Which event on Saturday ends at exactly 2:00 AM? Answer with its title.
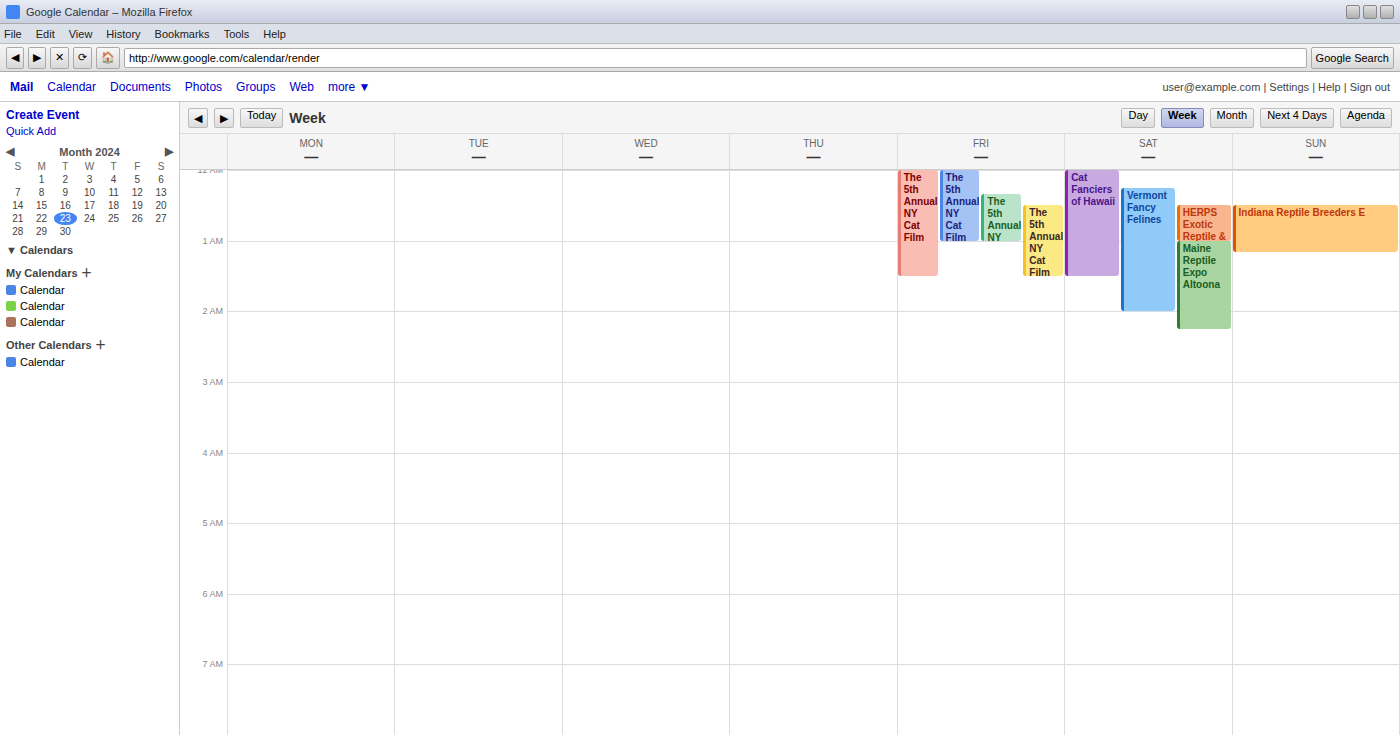
"Vermont Fancy Felines"